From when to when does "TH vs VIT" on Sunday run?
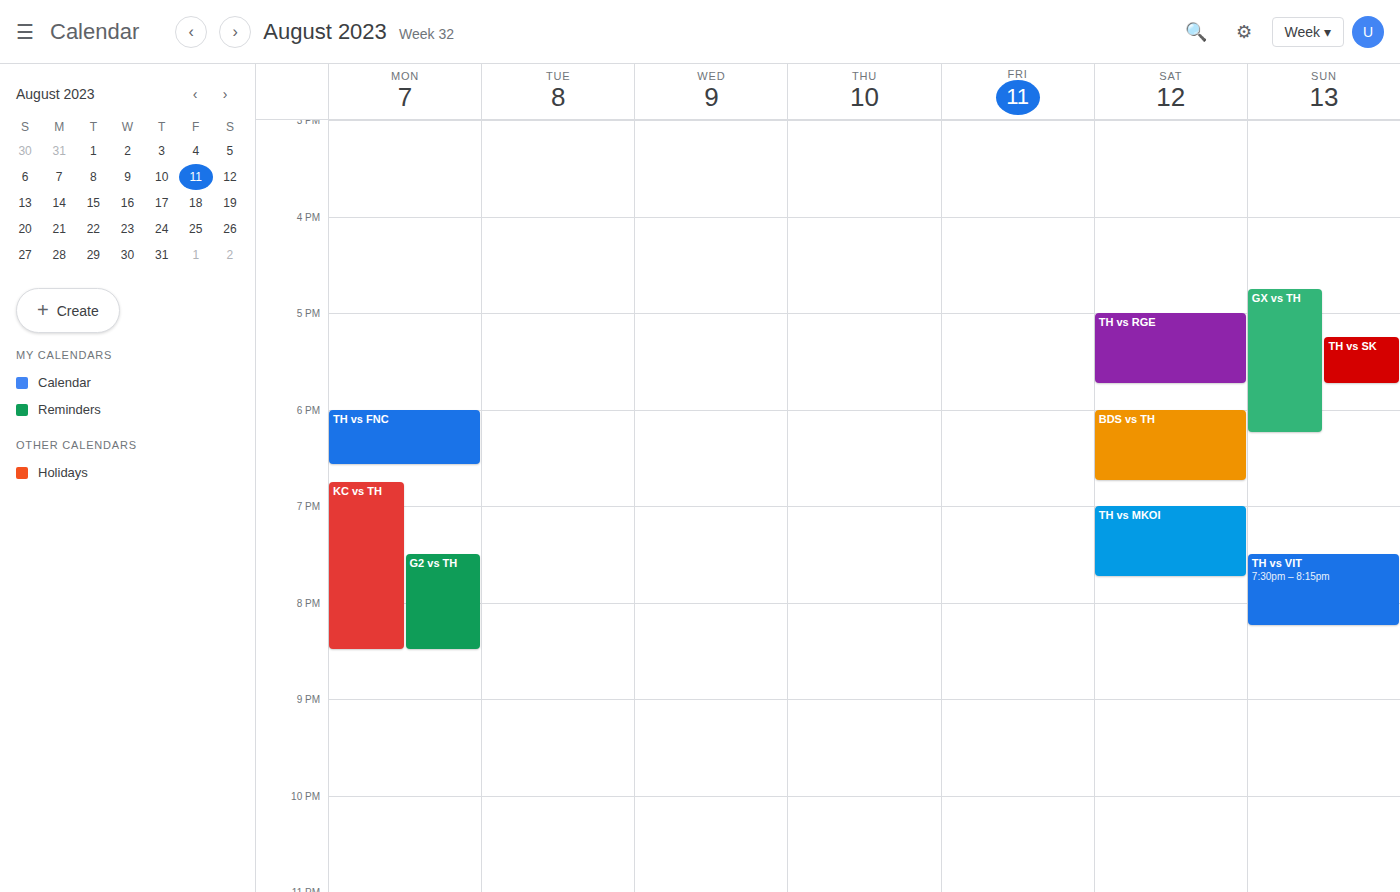
7:30 PM to 8:15 PM